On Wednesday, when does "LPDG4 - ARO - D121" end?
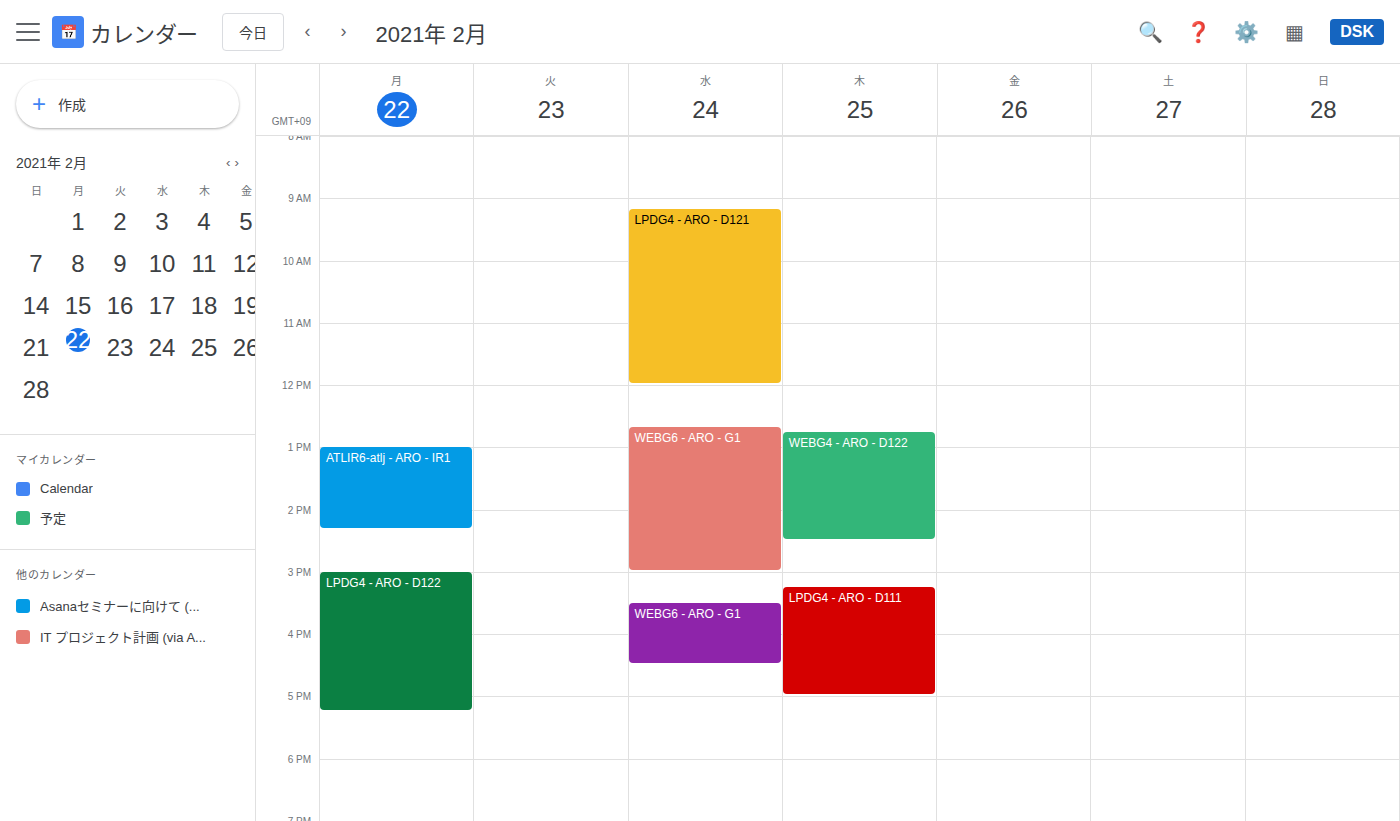
12:00 PM